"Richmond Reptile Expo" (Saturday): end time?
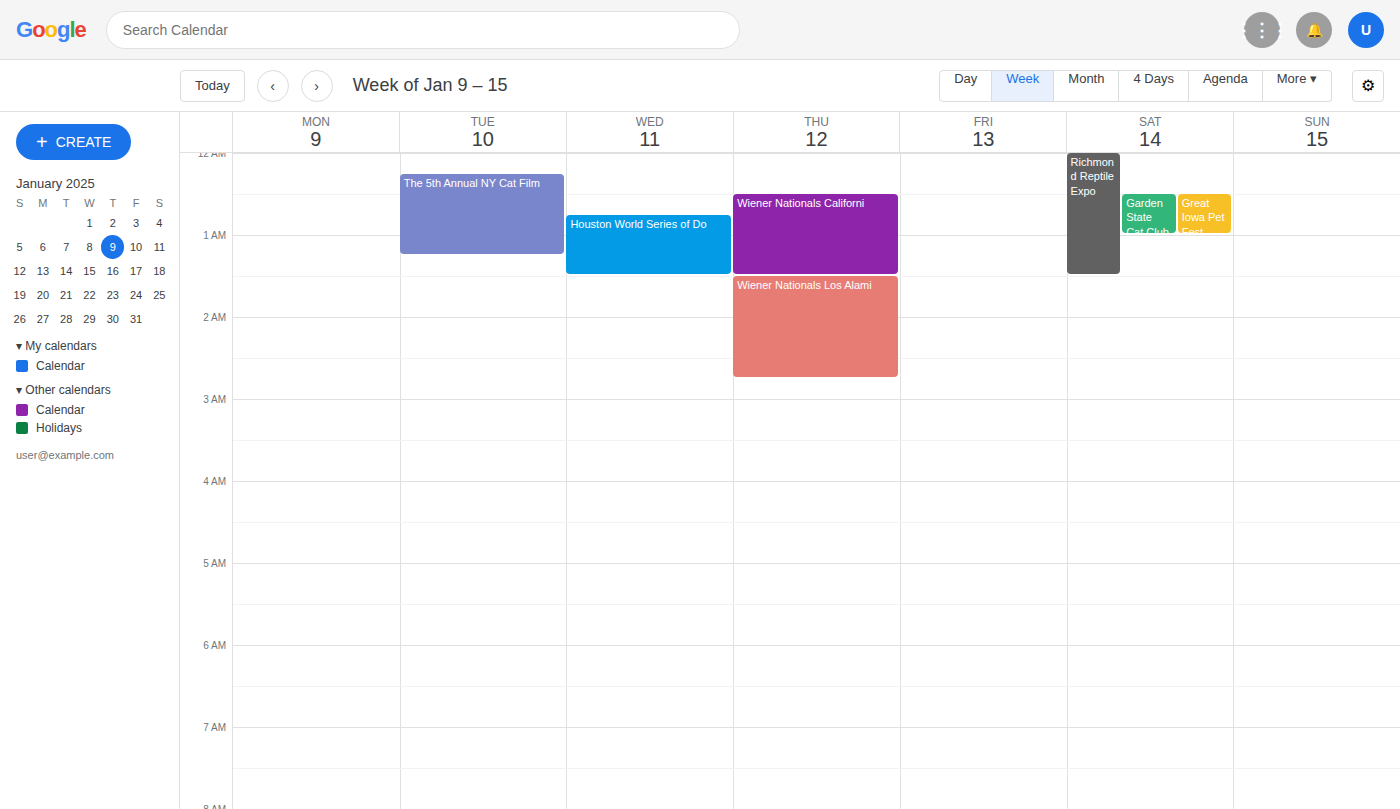
1:30 AM